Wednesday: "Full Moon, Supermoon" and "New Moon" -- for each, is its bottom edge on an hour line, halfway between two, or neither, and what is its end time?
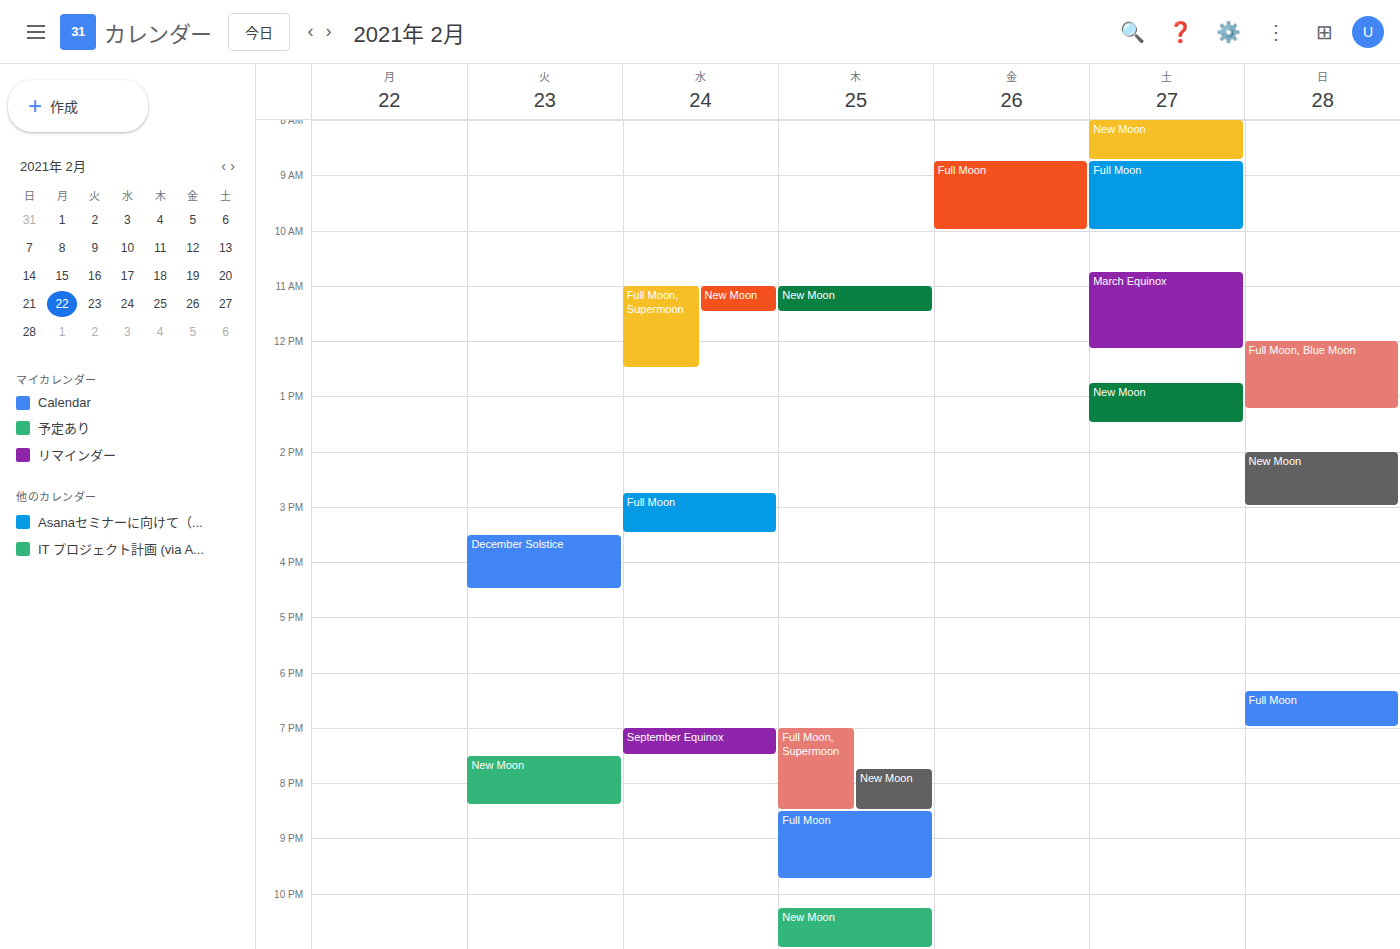
"Full Moon, Supermoon": 12:30 PM, halfway between the 12 PM and 1 PM lines. "New Moon": 11:30 AM, halfway between the 11 AM and 12 PM lines.